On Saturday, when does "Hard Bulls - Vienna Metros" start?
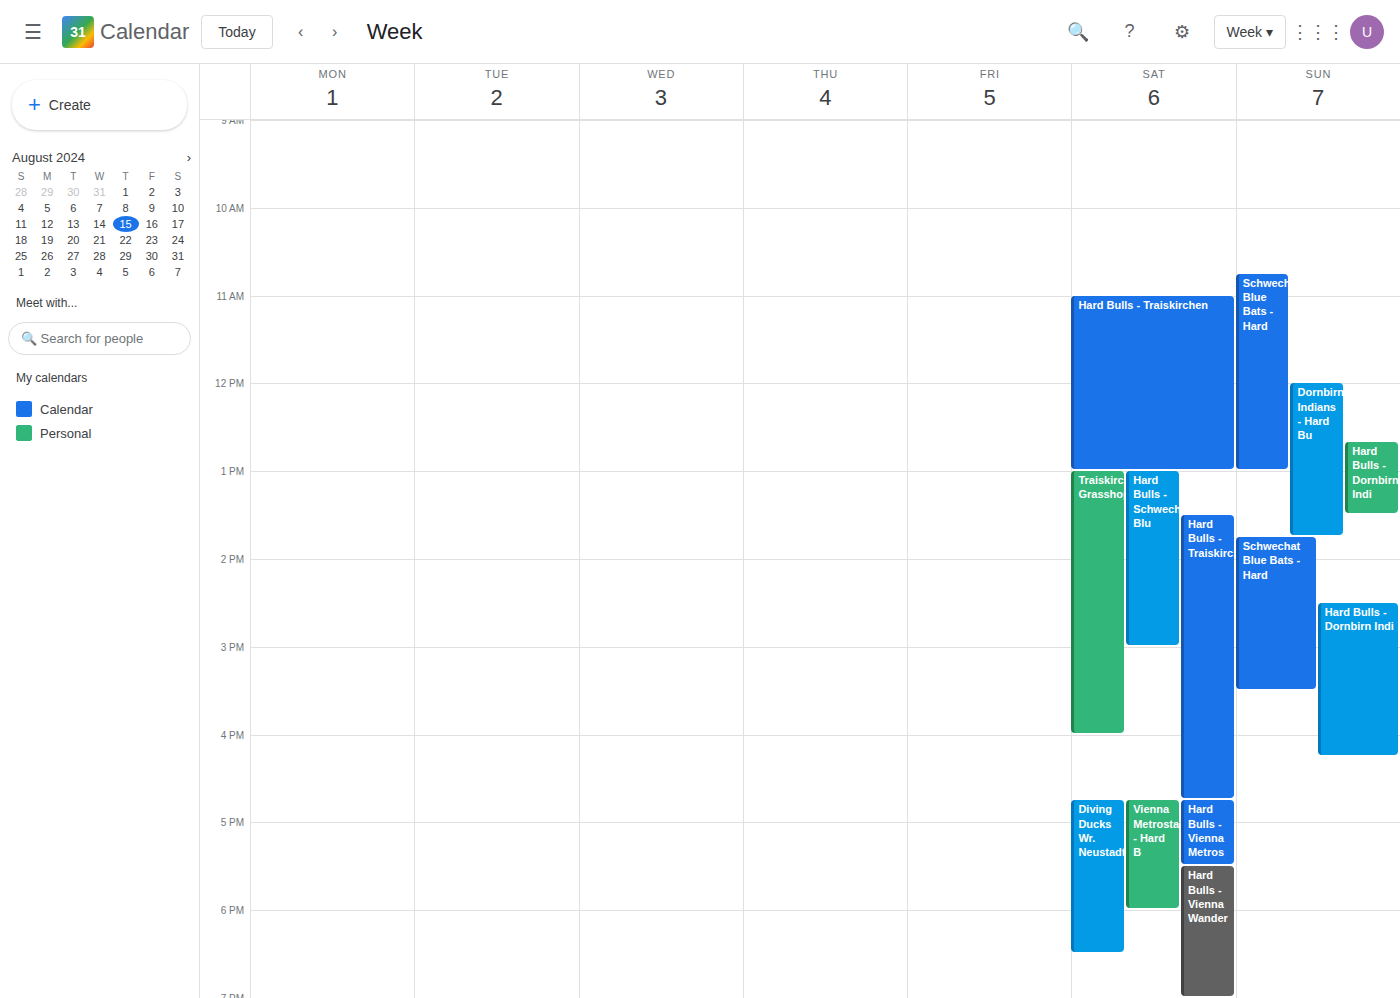
4:45 PM